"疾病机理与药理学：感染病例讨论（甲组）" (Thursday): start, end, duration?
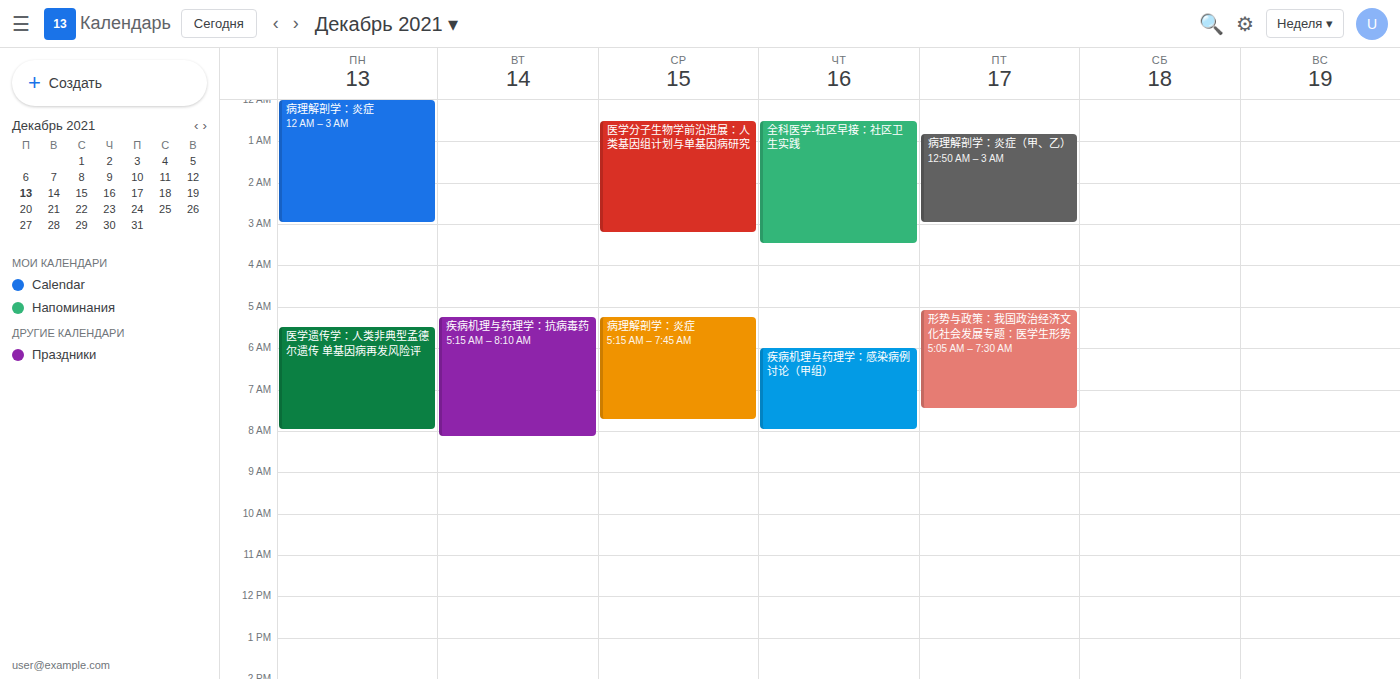
6:00 AM to 8:00 AM, 2 hours